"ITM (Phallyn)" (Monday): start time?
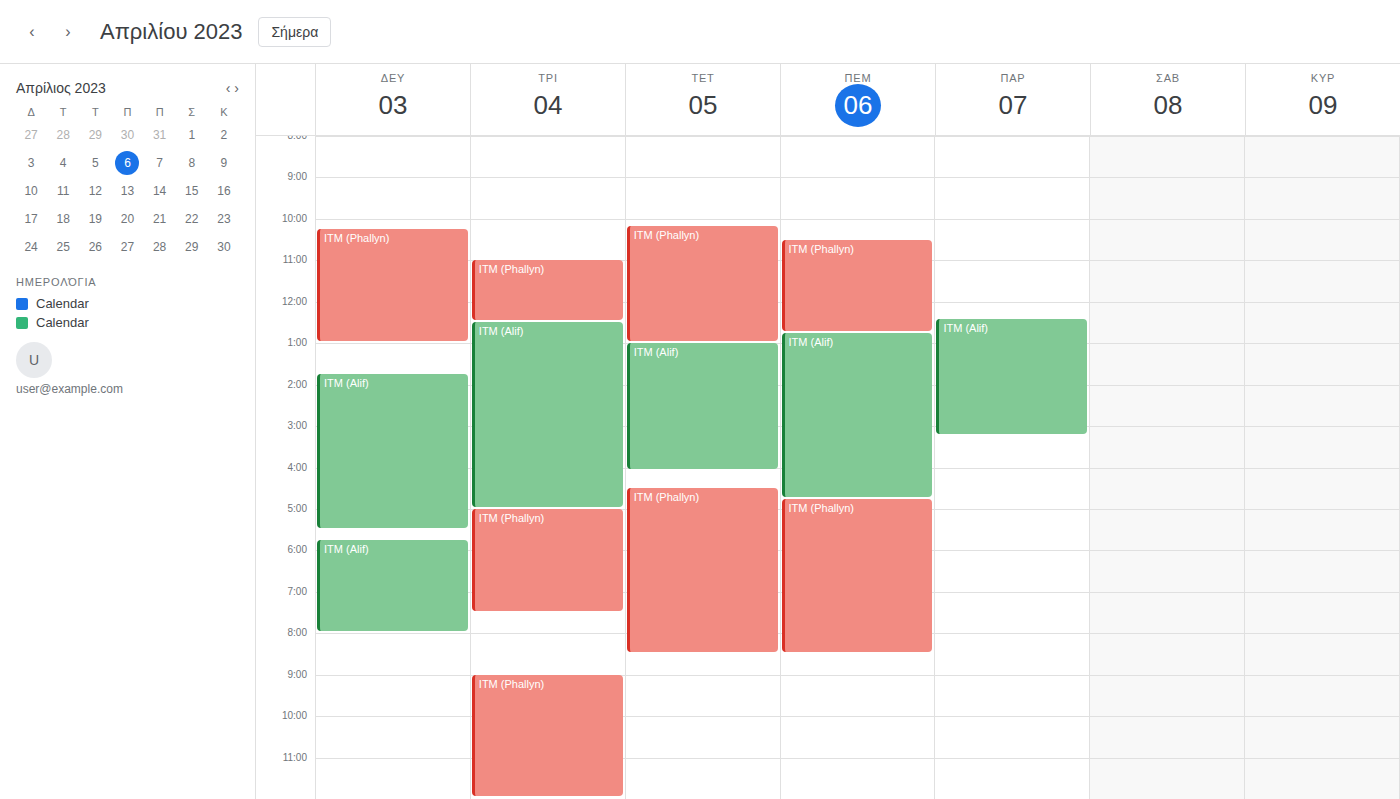
10:15 AM